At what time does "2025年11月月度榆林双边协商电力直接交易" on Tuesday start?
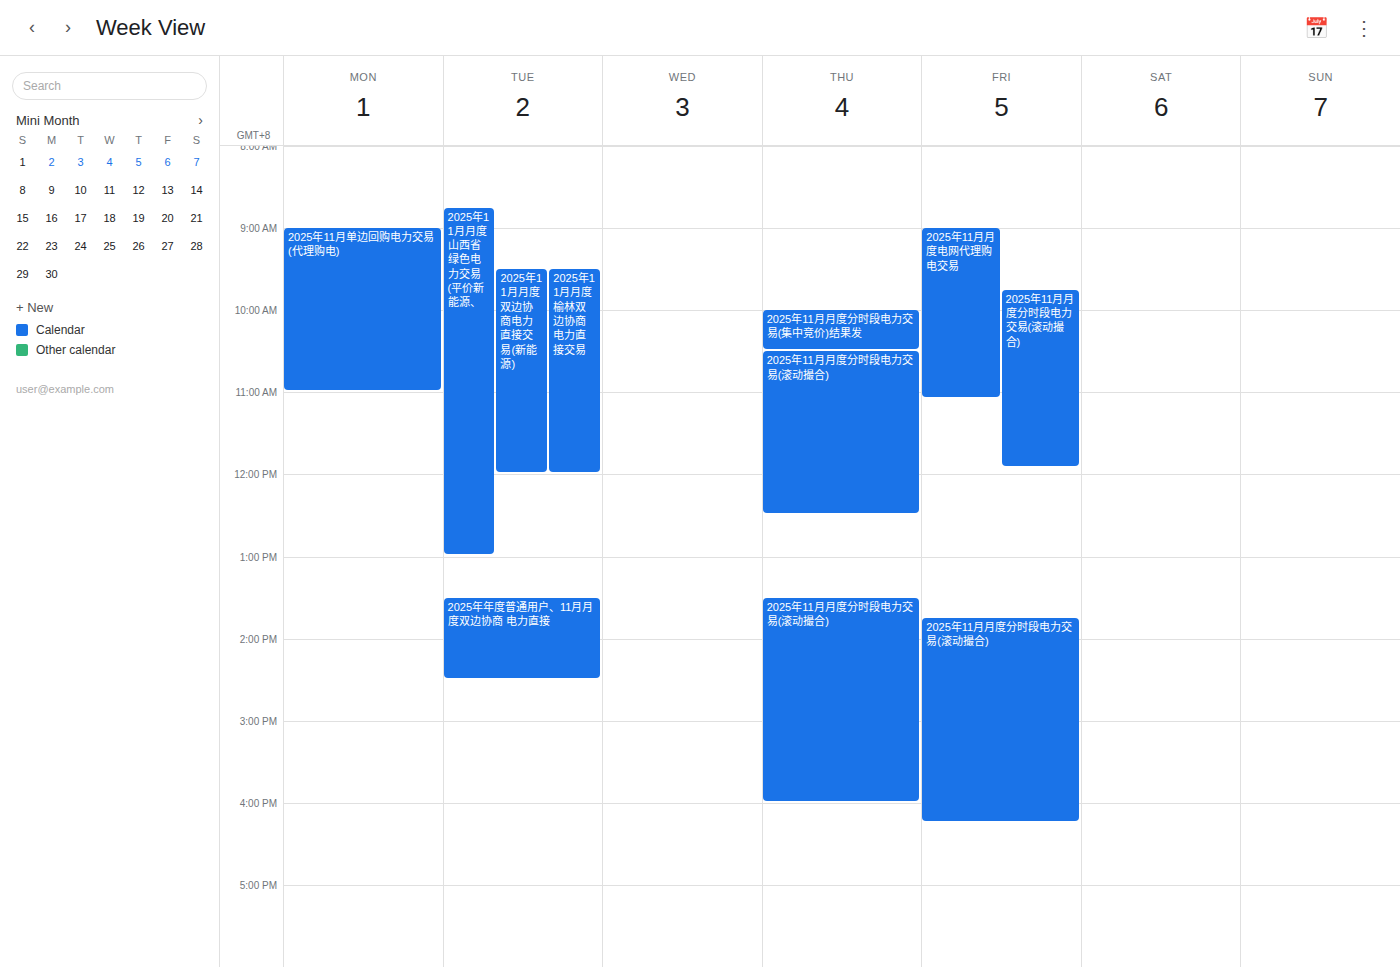
9:30 AM